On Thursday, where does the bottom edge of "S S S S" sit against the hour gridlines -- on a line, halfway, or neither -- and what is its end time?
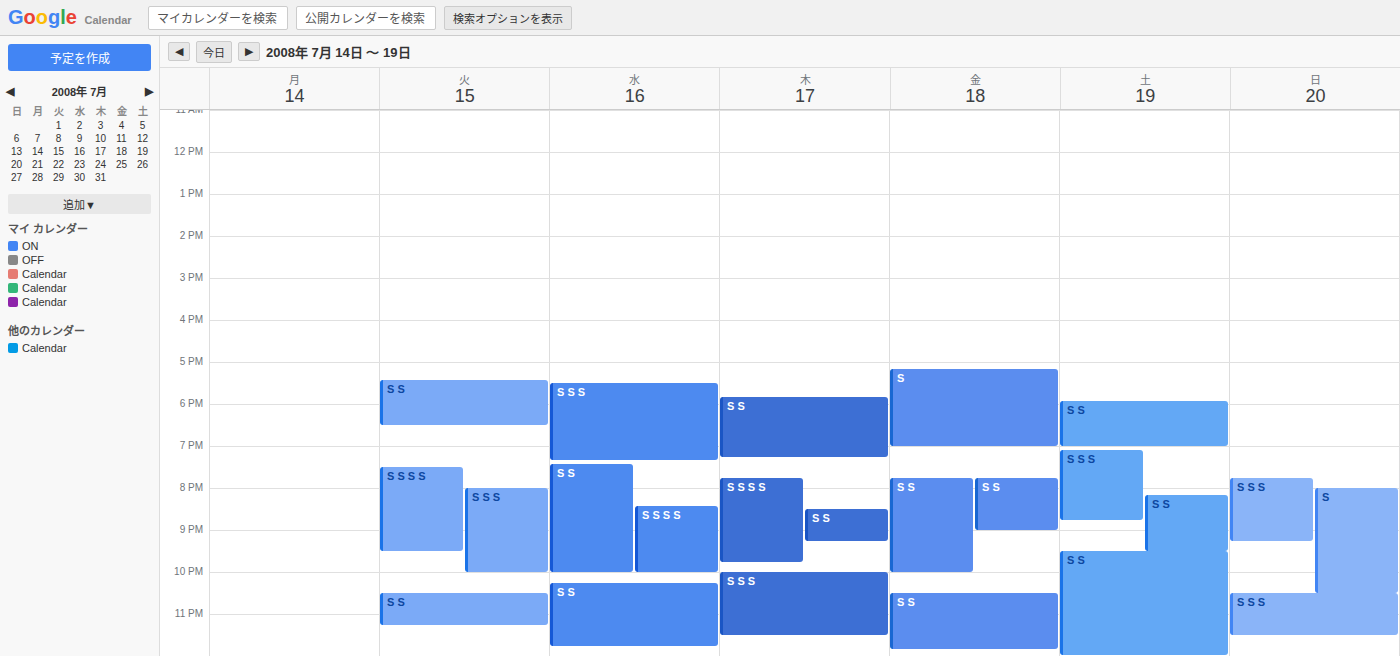
9:45 PM -- neither: three quarters of the way from the 9 PM line to the 10 PM line.